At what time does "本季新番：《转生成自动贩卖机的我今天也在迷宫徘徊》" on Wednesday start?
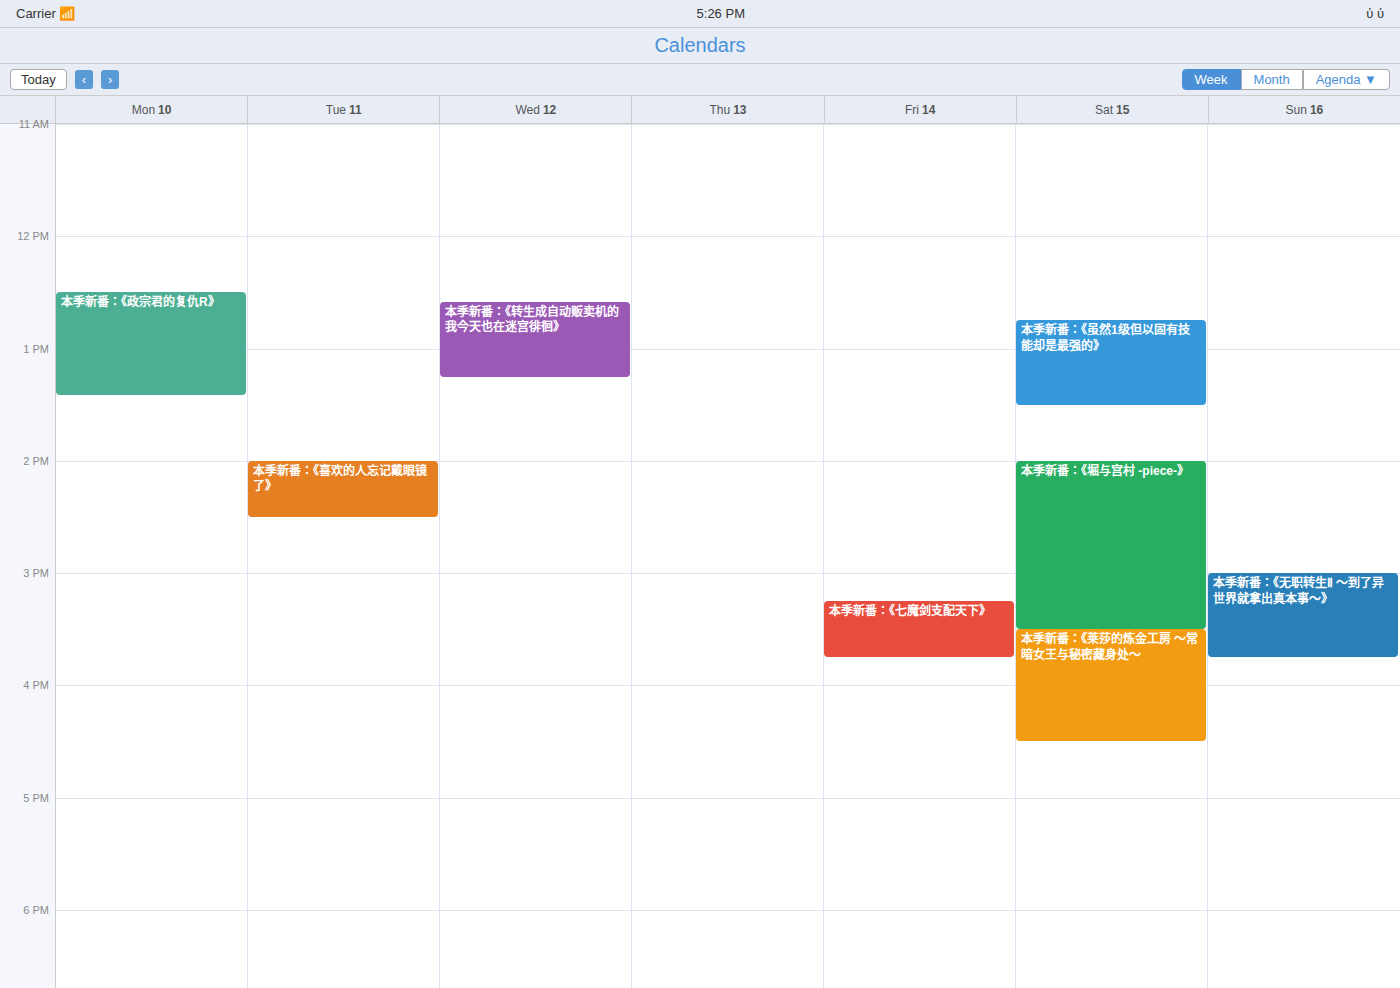
12:35 PM